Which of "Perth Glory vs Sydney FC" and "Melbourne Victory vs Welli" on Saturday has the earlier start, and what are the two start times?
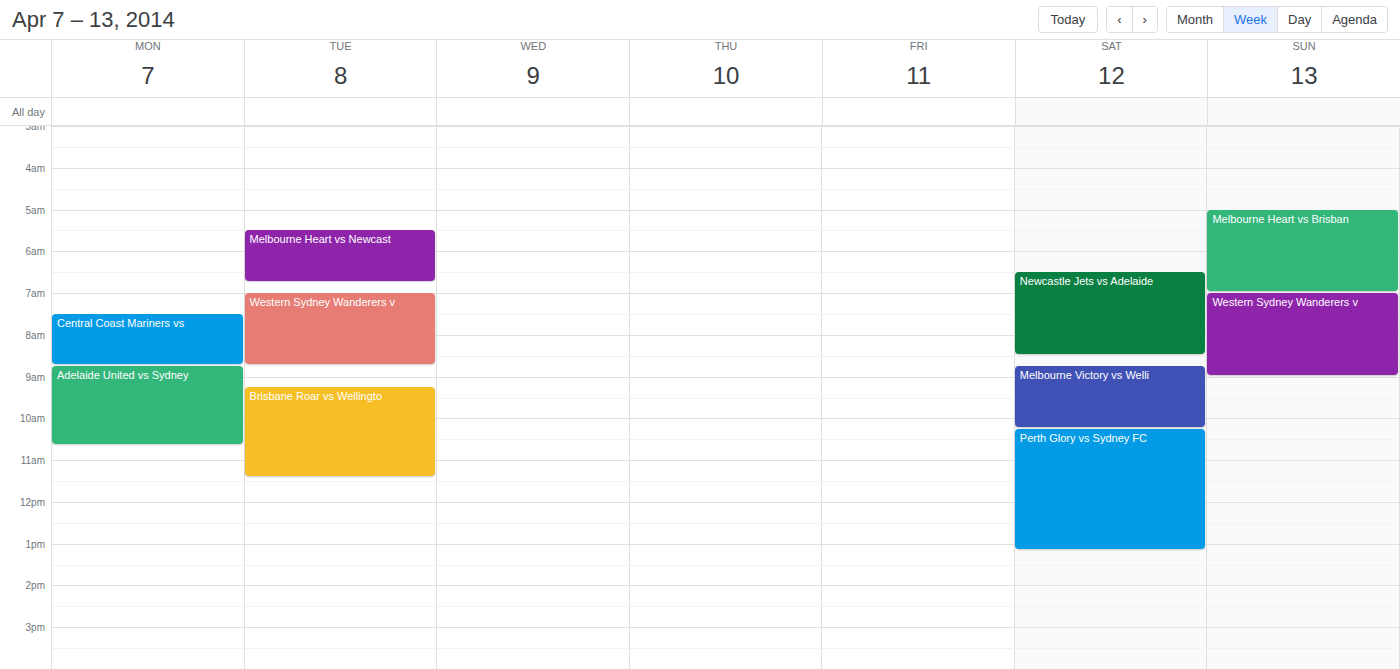
"Melbourne Victory vs Welli" 8:45 AM; "Perth Glory vs Sydney FC" 10:15 AM.